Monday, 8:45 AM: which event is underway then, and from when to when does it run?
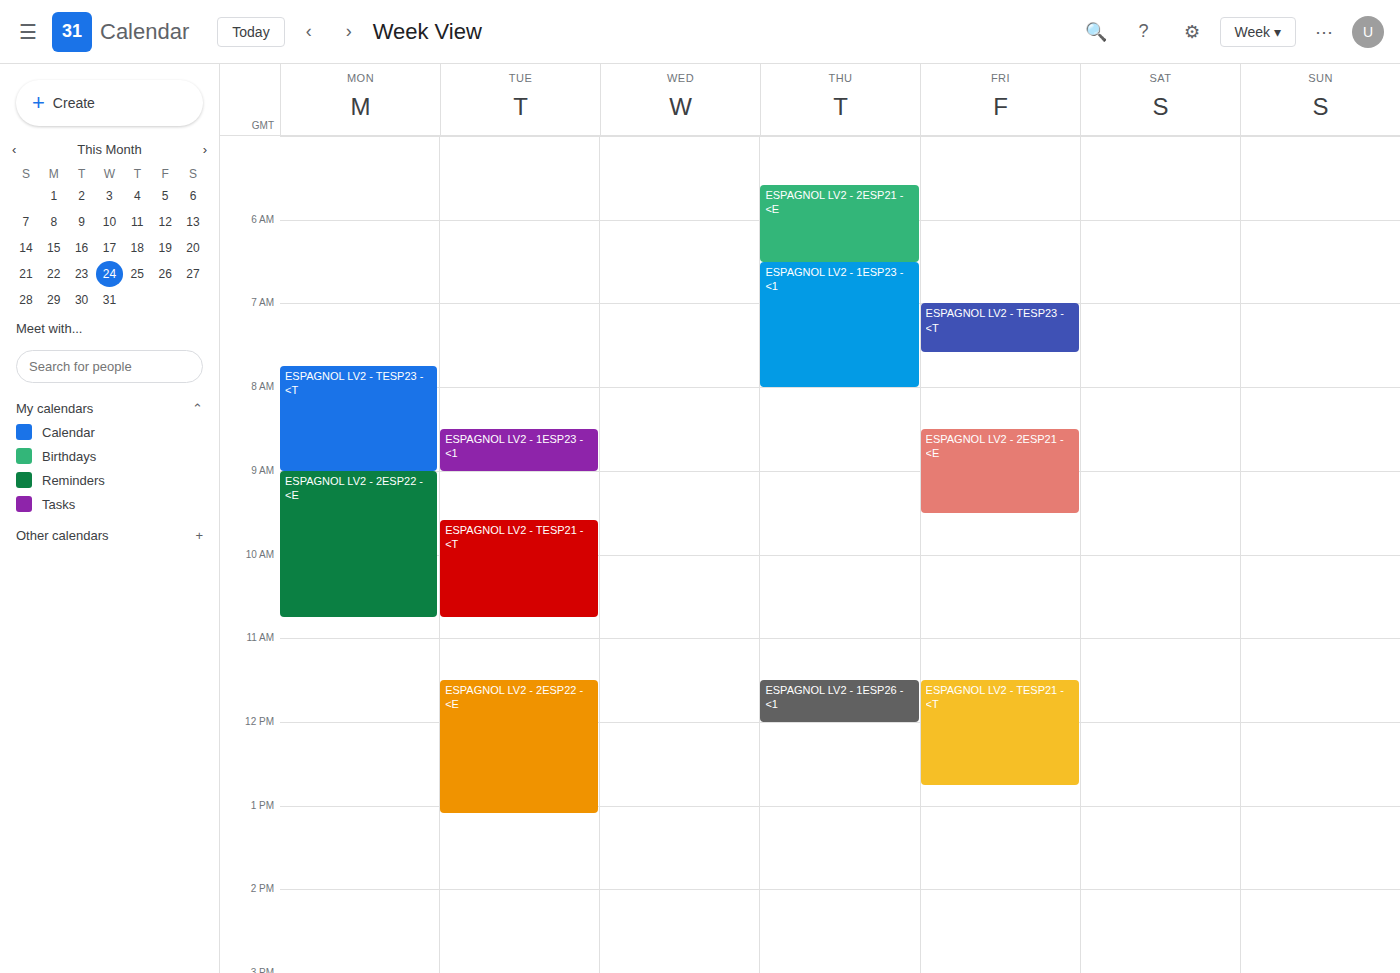
"ESPAGNOL LV2 - TESP23 - <T", 7:45 AM to 9:00 AM